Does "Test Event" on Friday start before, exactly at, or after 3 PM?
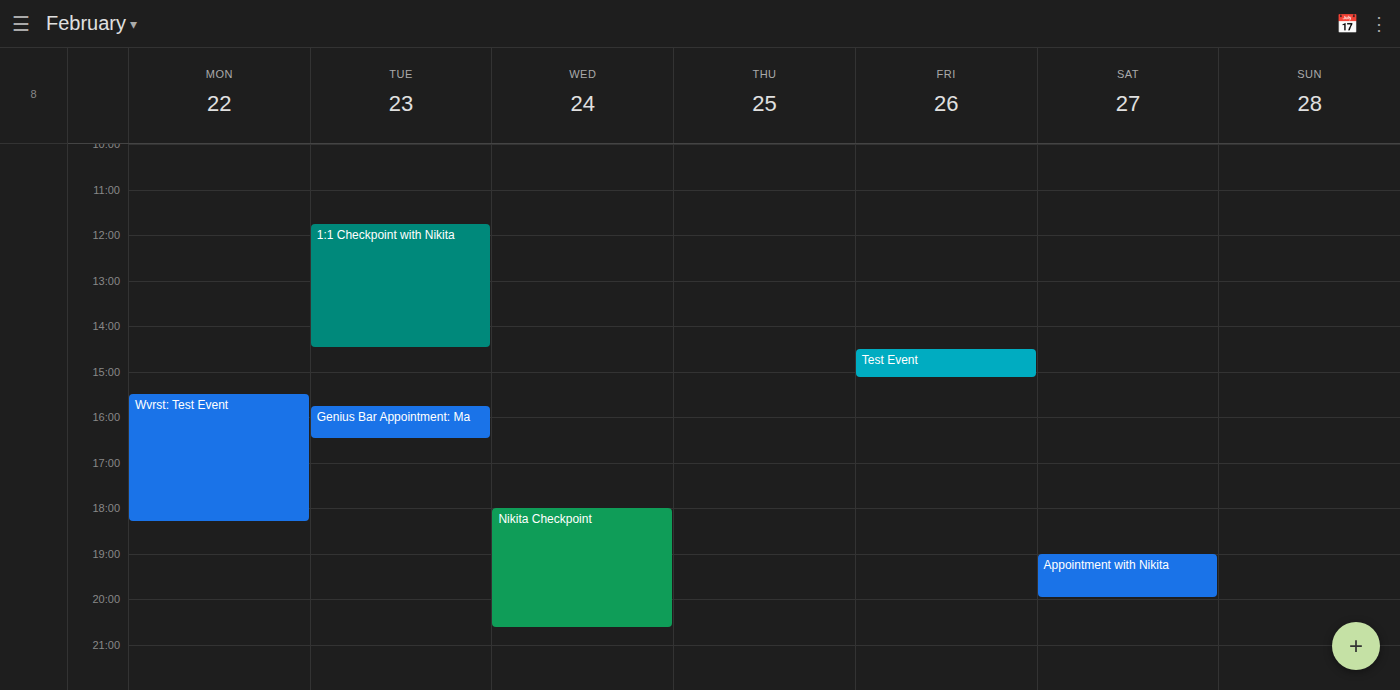
2:30 PM -- before 3 PM, 30 minutes above the 3 PM line.